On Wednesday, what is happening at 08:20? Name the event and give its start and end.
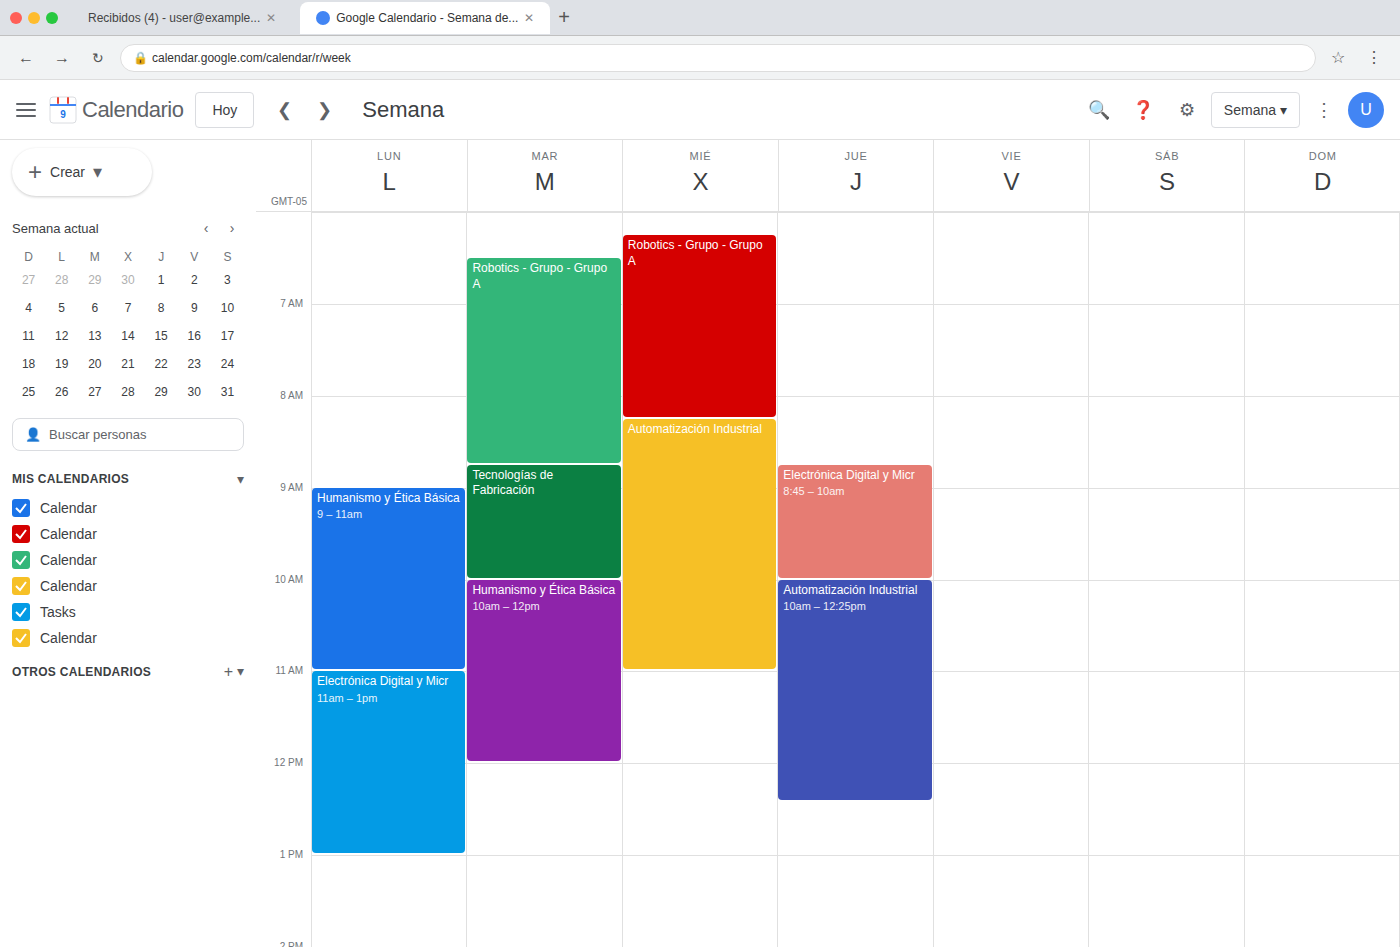
"Automatización Industrial", 08:15 to 11:00